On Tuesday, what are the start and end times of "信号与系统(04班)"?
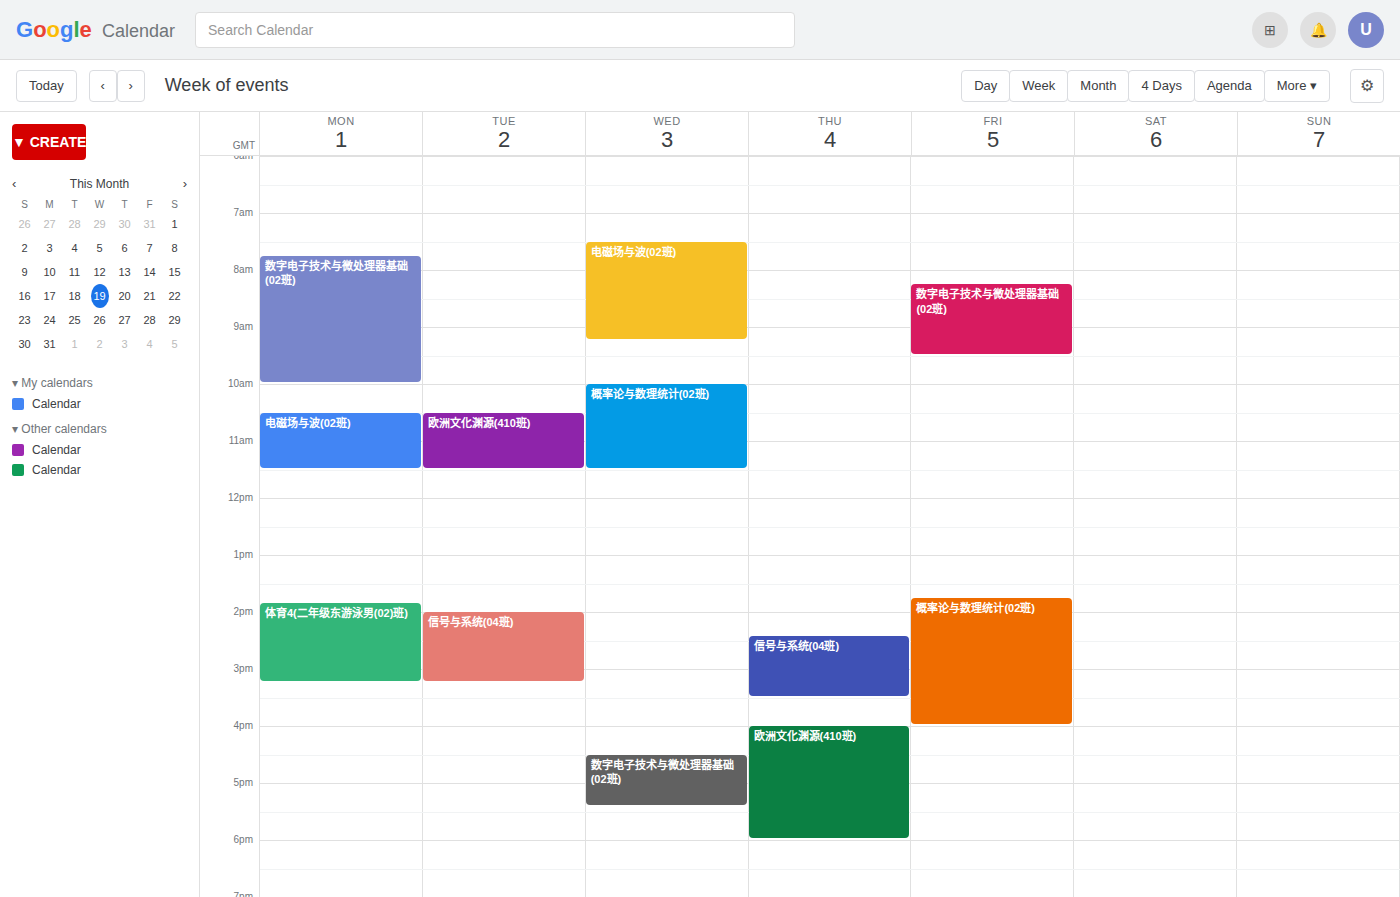
2:00 PM to 3:15 PM